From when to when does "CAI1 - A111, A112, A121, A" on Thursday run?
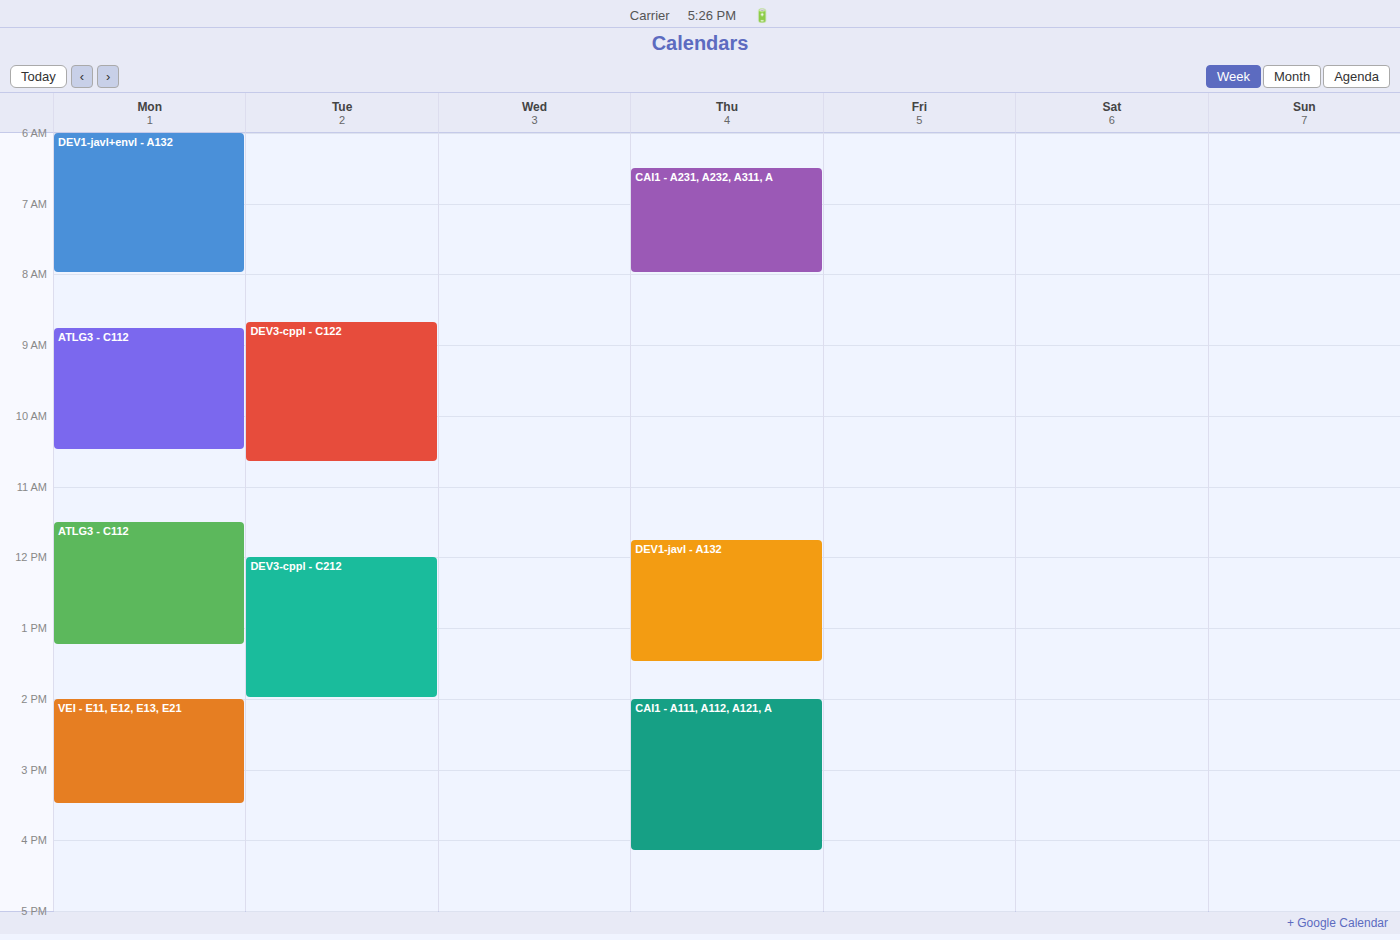
2:00 PM to 4:10 PM